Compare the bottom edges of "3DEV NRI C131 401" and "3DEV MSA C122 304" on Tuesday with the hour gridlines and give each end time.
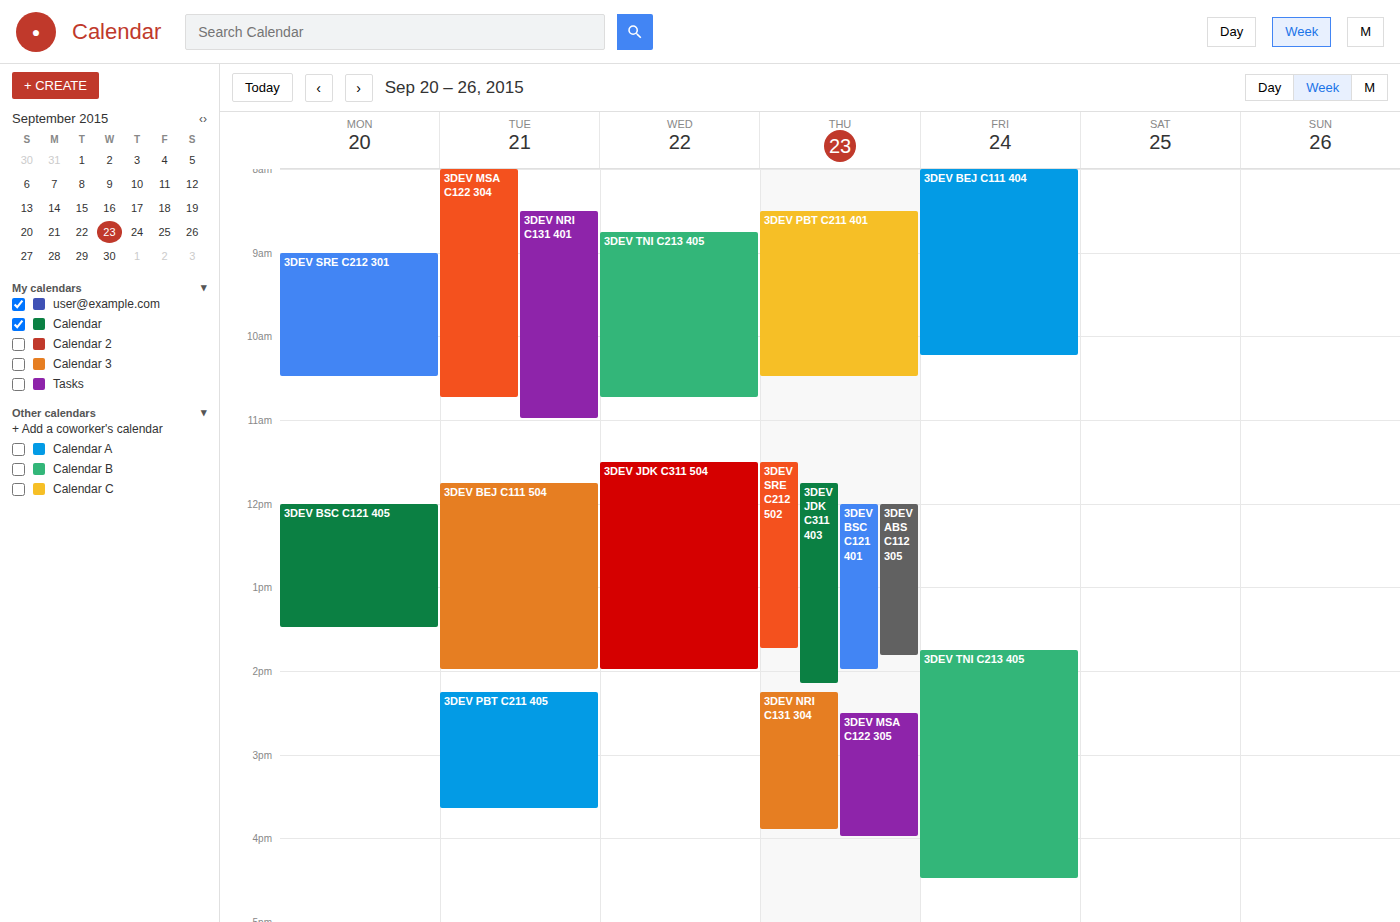
"3DEV NRI C131 401": 11:00 AM, exactly on the 11 AM line. "3DEV MSA C122 304": 10:45 AM, neither: three quarters of the way from the 10 AM line to the 11 AM line.